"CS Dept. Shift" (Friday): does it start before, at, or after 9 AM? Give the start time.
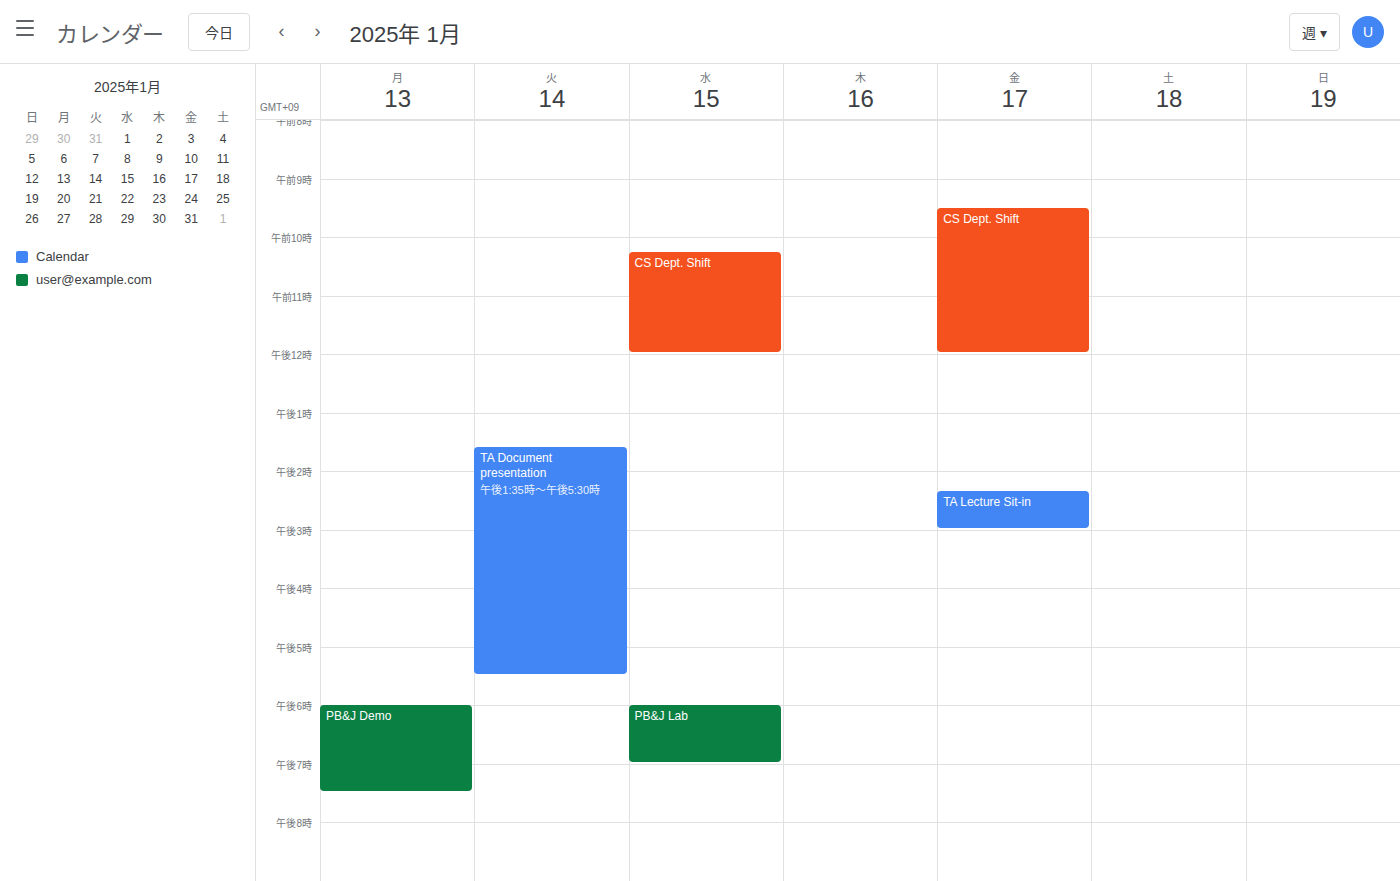
9:30 AM -- after 9 AM, 30 minutes below the 9 AM line.